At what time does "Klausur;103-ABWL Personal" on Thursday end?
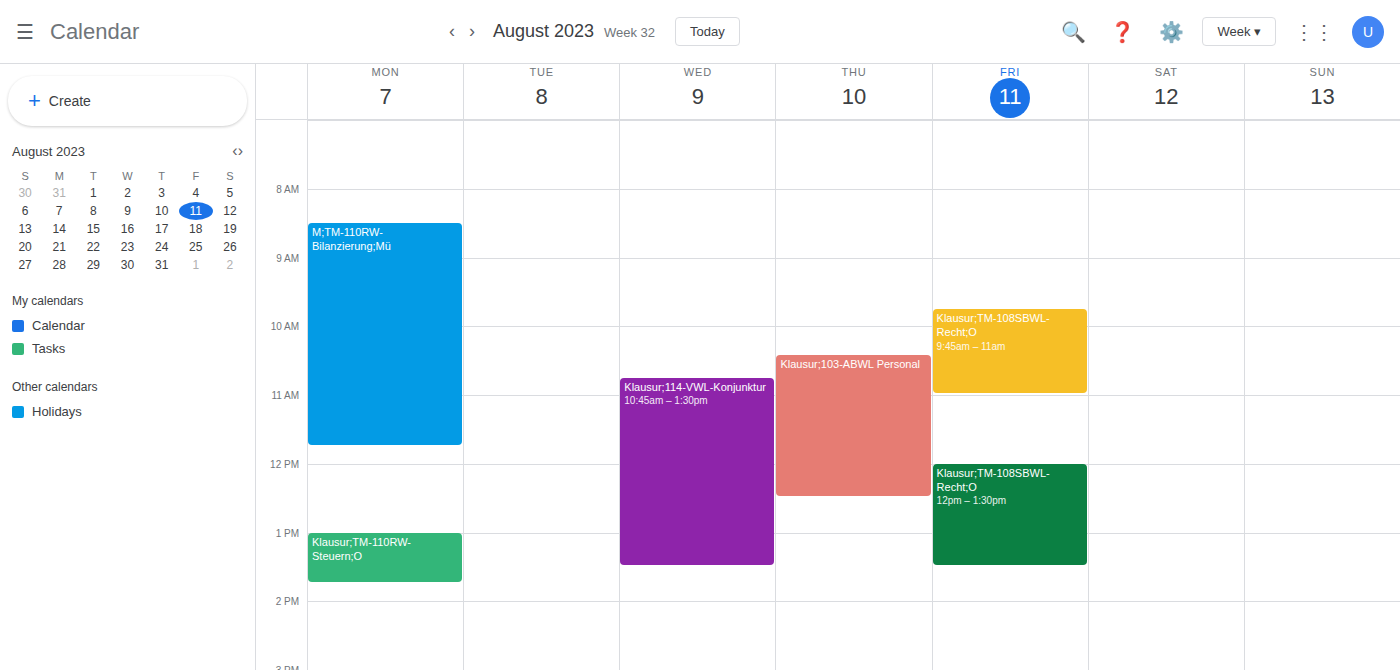
12:30 PM